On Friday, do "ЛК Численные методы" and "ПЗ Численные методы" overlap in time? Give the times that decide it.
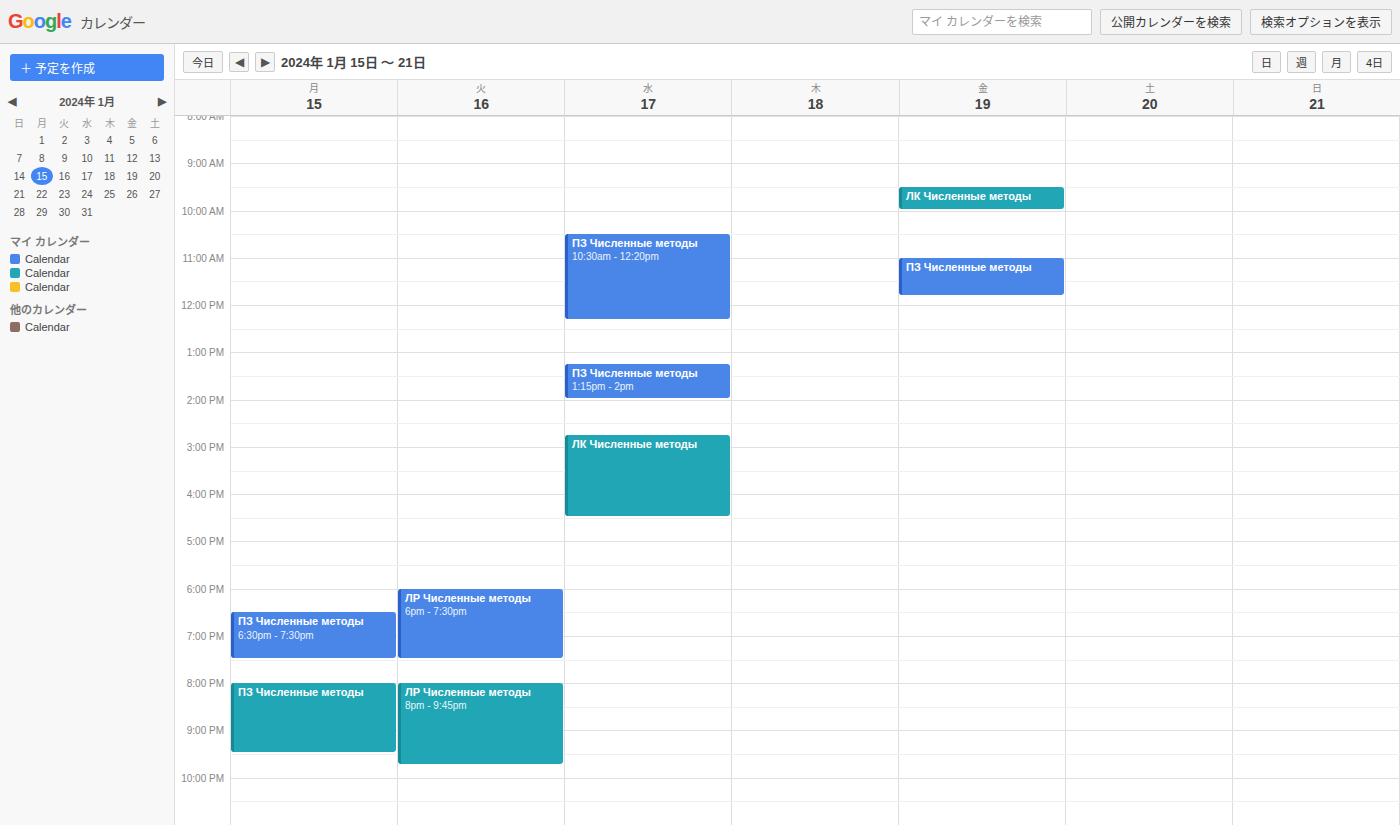
"ЛК Численные методы" ends at 10:00 and "ПЗ Численные методы" starts at 11:00 -- no overlap.